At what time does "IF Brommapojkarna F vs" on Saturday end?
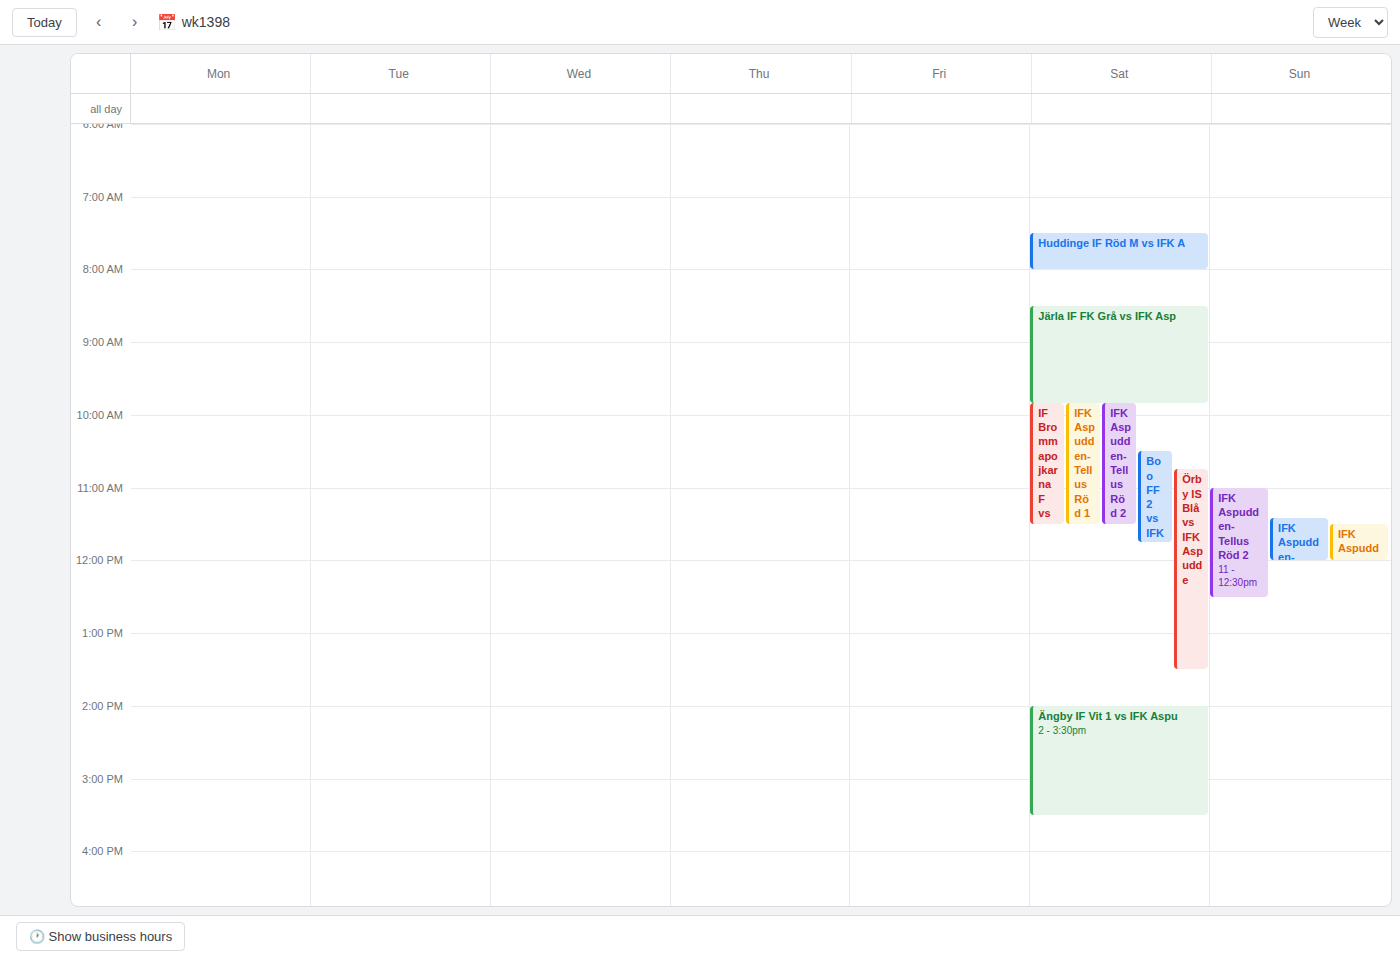
11:30 AM